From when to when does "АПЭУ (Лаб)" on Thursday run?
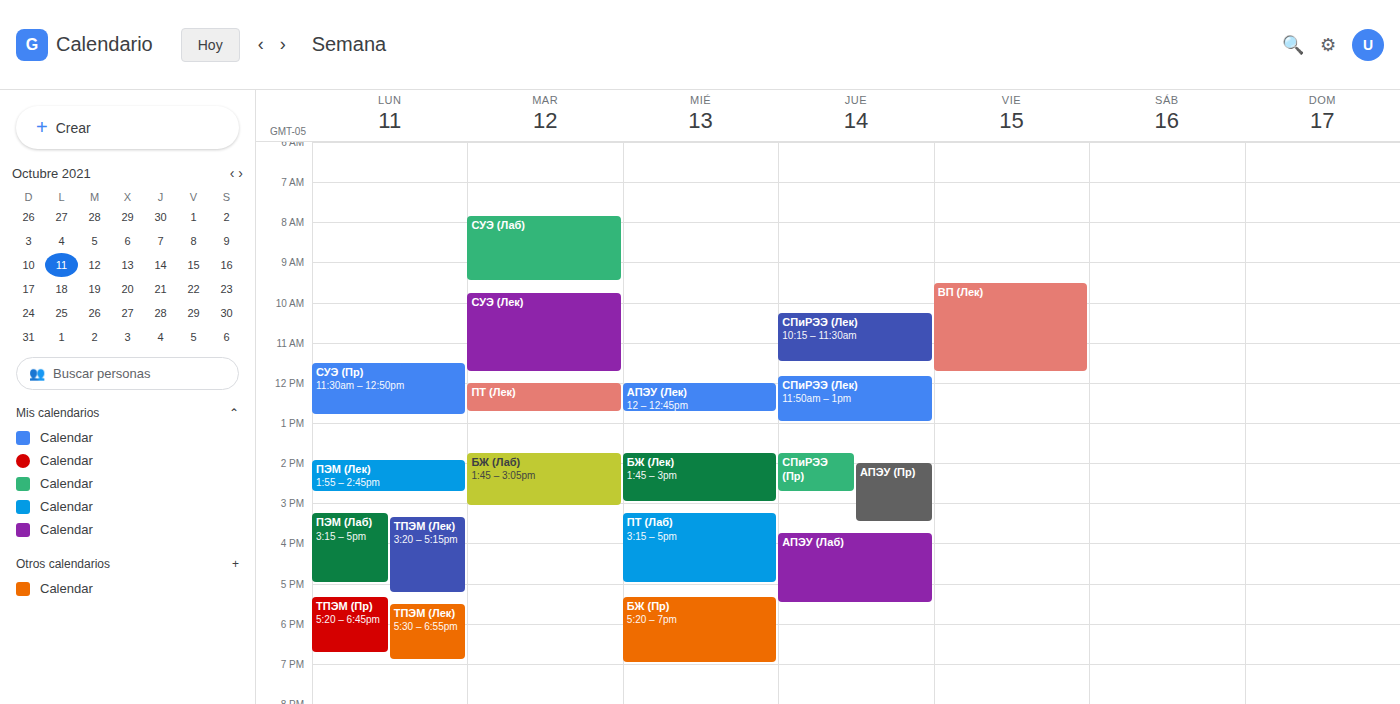
3:45 PM to 5:30 PM